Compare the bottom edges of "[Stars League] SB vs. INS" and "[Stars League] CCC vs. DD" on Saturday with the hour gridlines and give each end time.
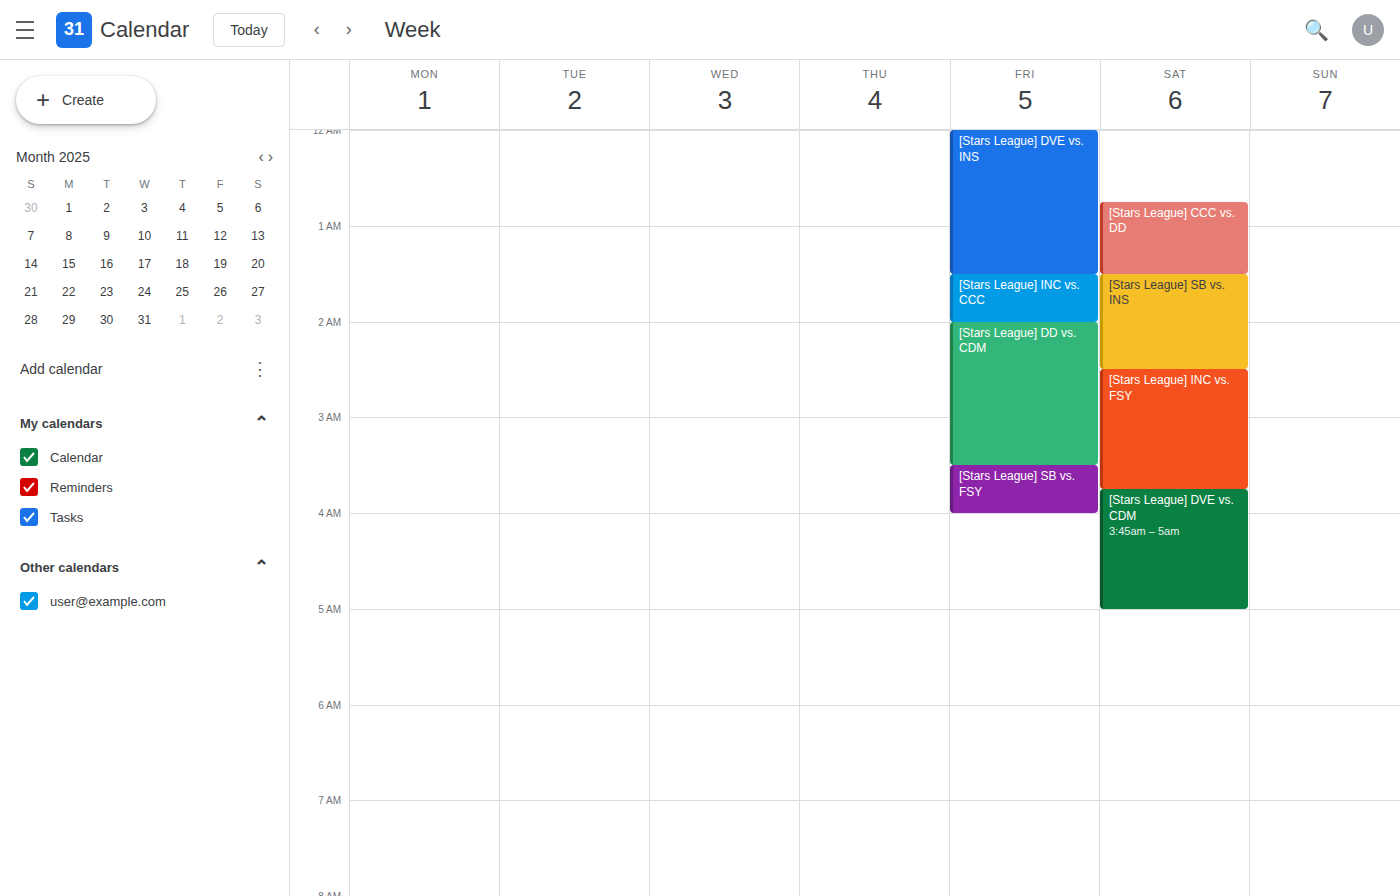
"[Stars League] SB vs. INS": 2:30 AM, halfway between the 2 AM and 3 AM lines. "[Stars League] CCC vs. DD": 1:30 AM, halfway between the 1 AM and 2 AM lines.